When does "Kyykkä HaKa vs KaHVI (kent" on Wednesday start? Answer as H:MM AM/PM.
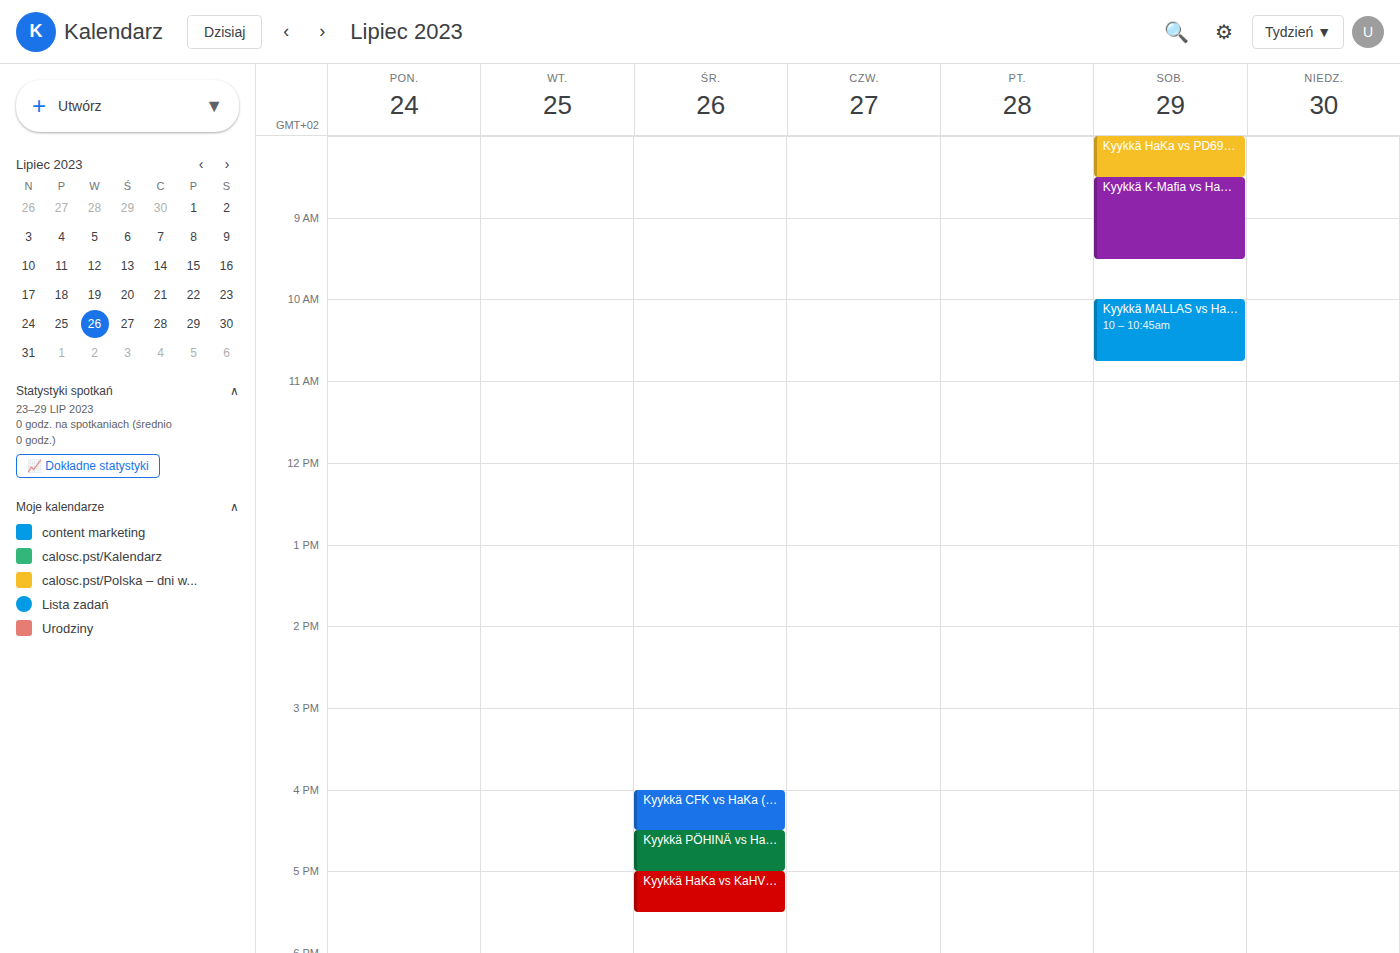
5:00 PM